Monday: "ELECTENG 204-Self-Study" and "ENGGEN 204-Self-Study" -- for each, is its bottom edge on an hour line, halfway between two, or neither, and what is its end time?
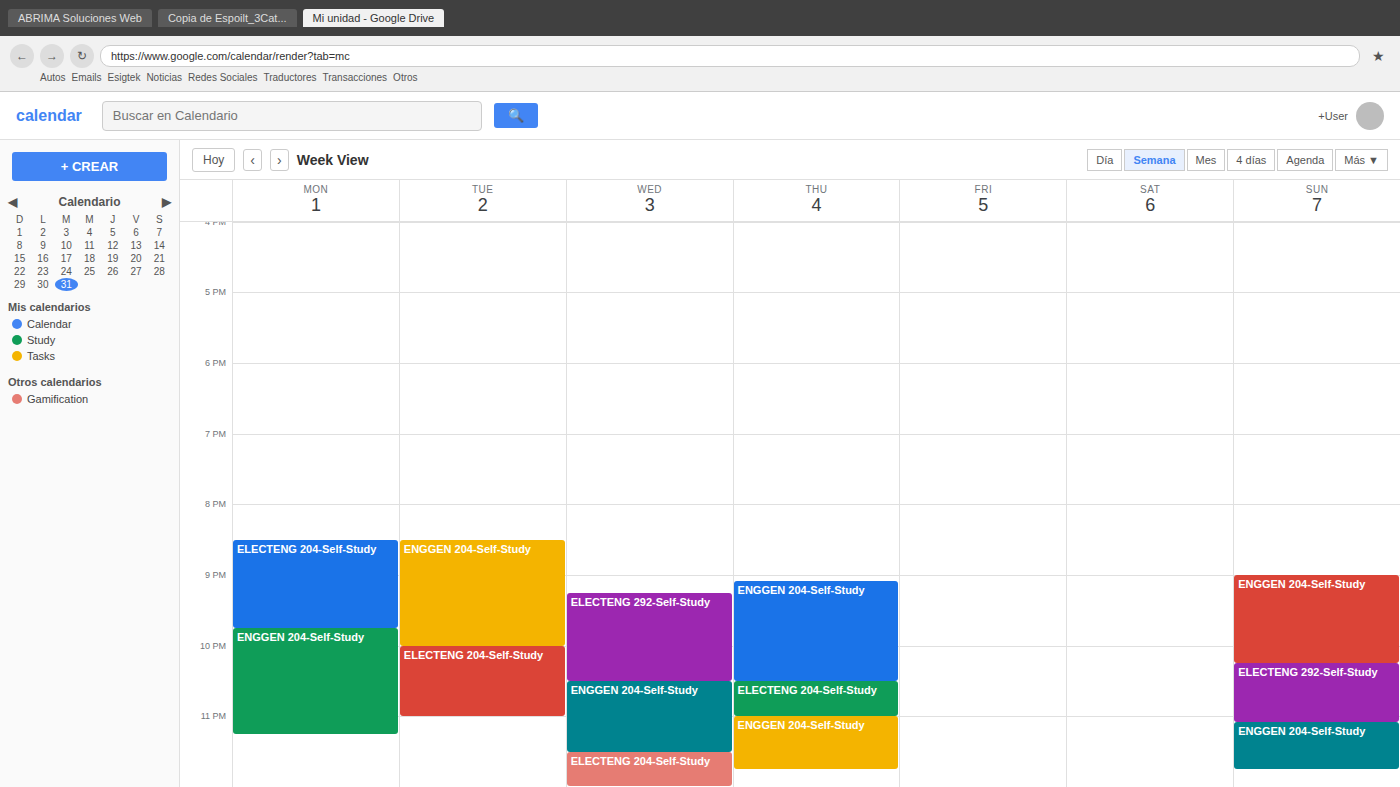
"ELECTENG 204-Self-Study": 9:45 PM, neither: three quarters of the way from the 9 PM line to the 10 PM line. "ENGGEN 204-Self-Study": 11:15 PM, neither: a quarter of the way from the 11 PM line to the 12 AM line.